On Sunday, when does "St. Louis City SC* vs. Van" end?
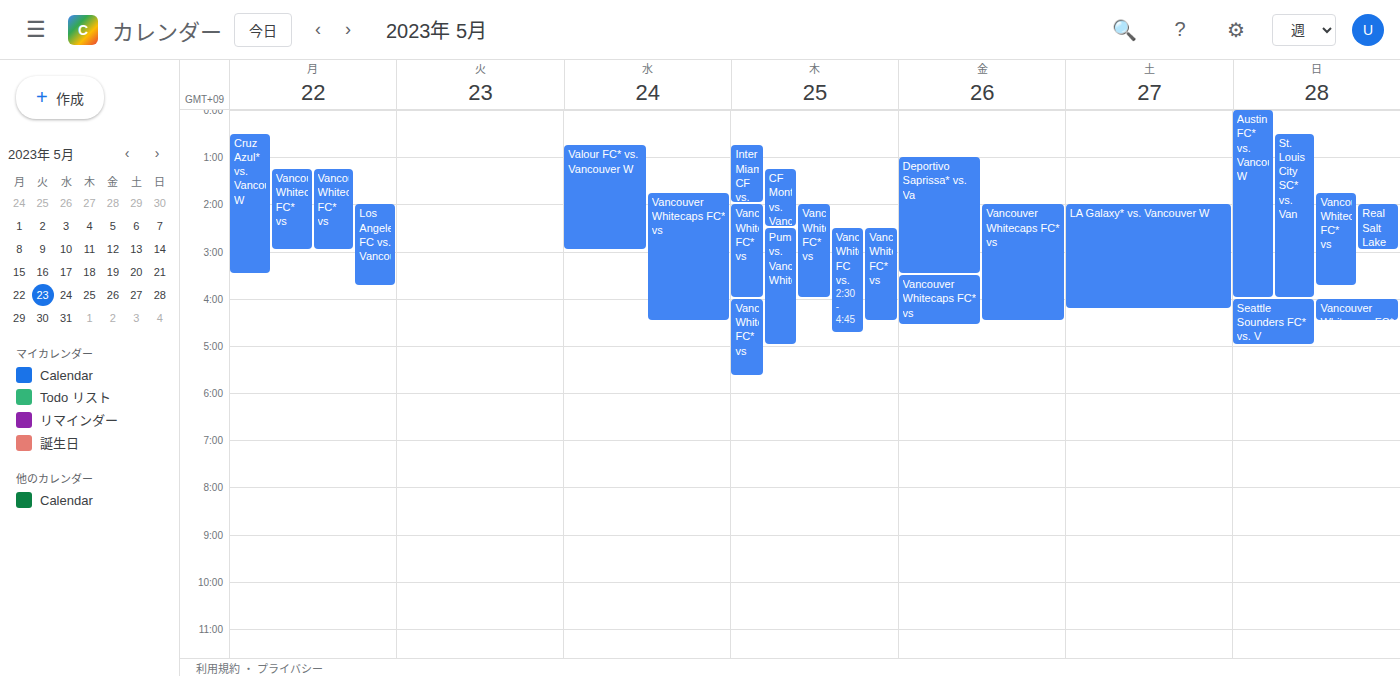
4:00 AM